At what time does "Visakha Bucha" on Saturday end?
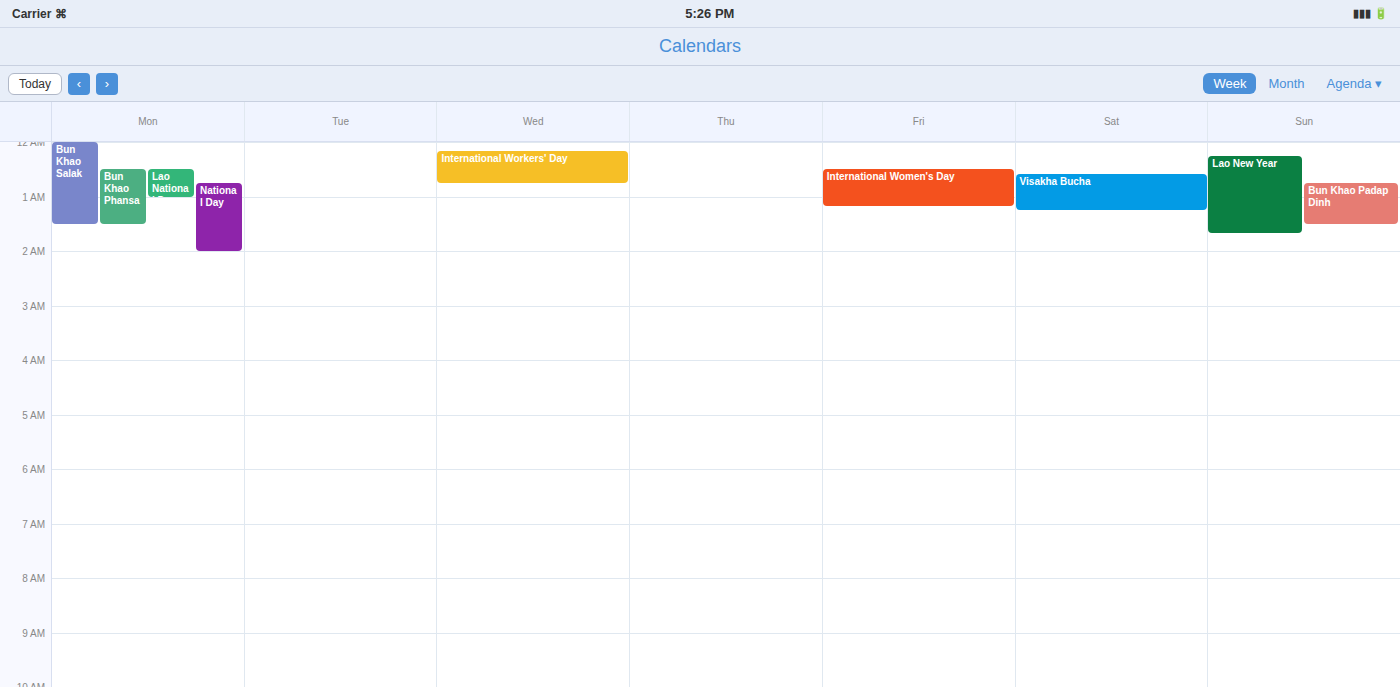
1:15 AM